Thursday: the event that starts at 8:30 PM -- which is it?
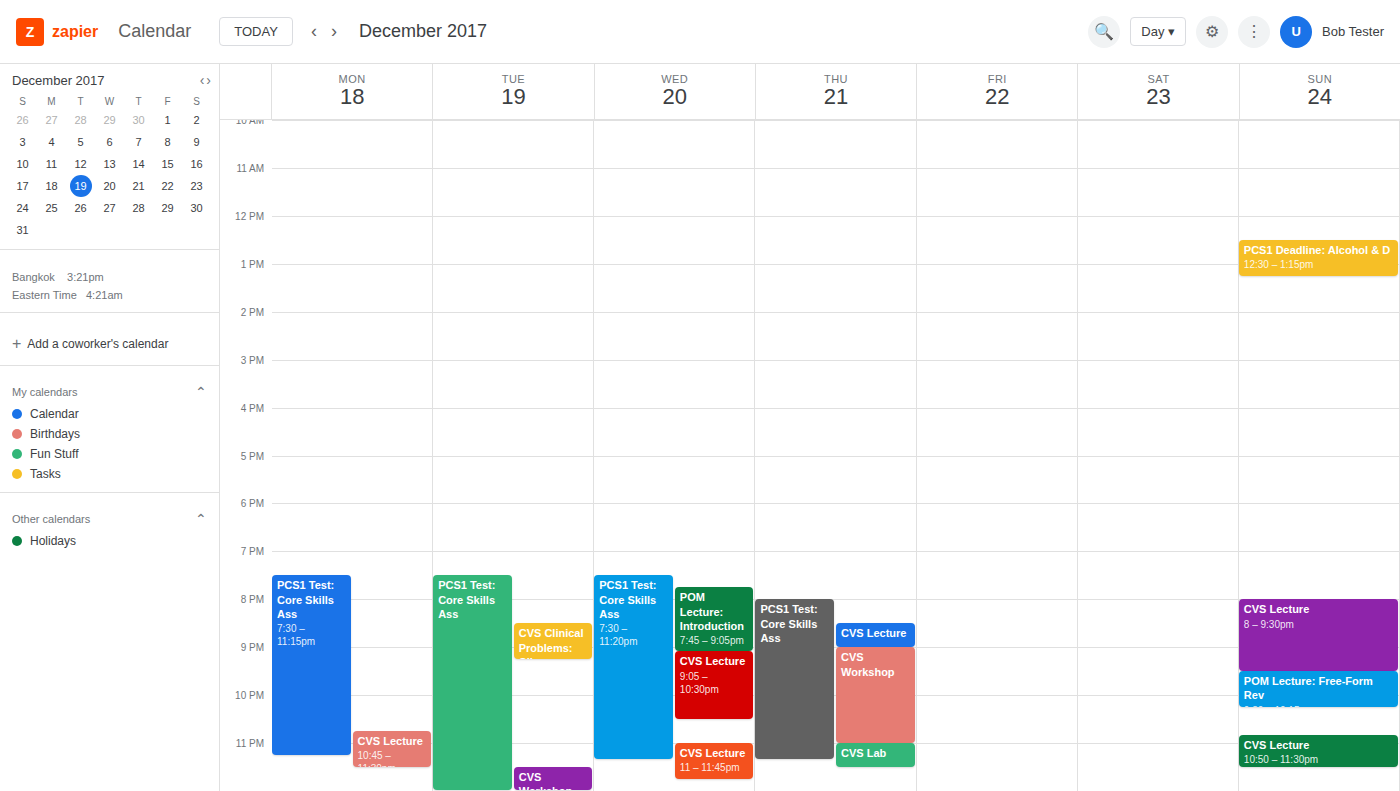
"CVS Lecture"